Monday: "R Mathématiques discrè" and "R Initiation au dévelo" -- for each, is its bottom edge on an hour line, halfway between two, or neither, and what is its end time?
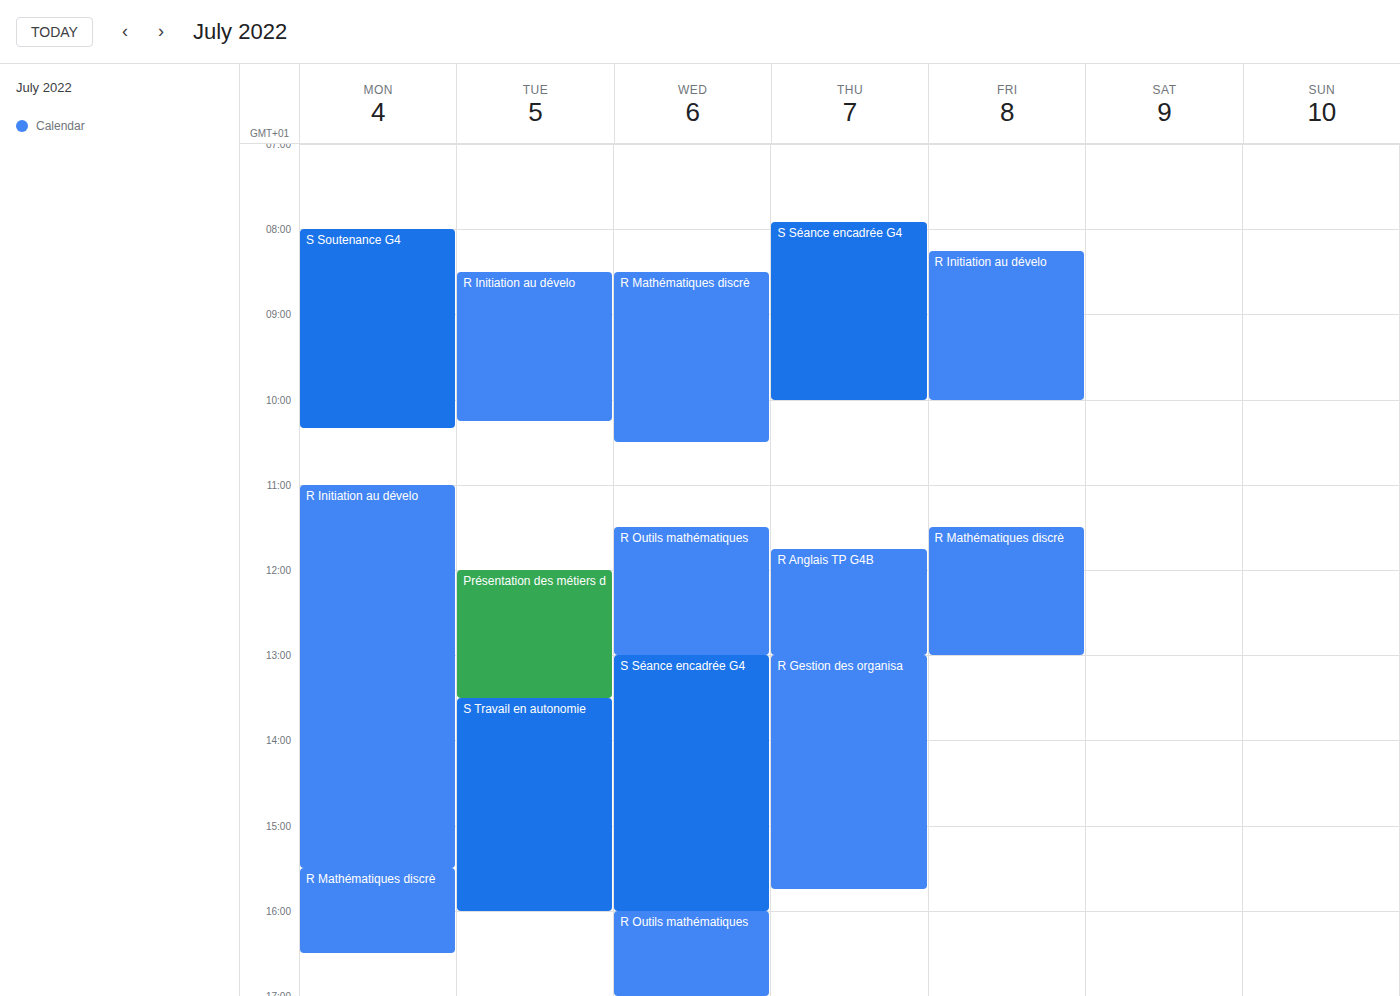
"R Mathématiques discrè": 16:30, halfway between the 16:00 and 17:00 lines. "R Initiation au dévelo": 15:30, halfway between the 15:00 and 16:00 lines.